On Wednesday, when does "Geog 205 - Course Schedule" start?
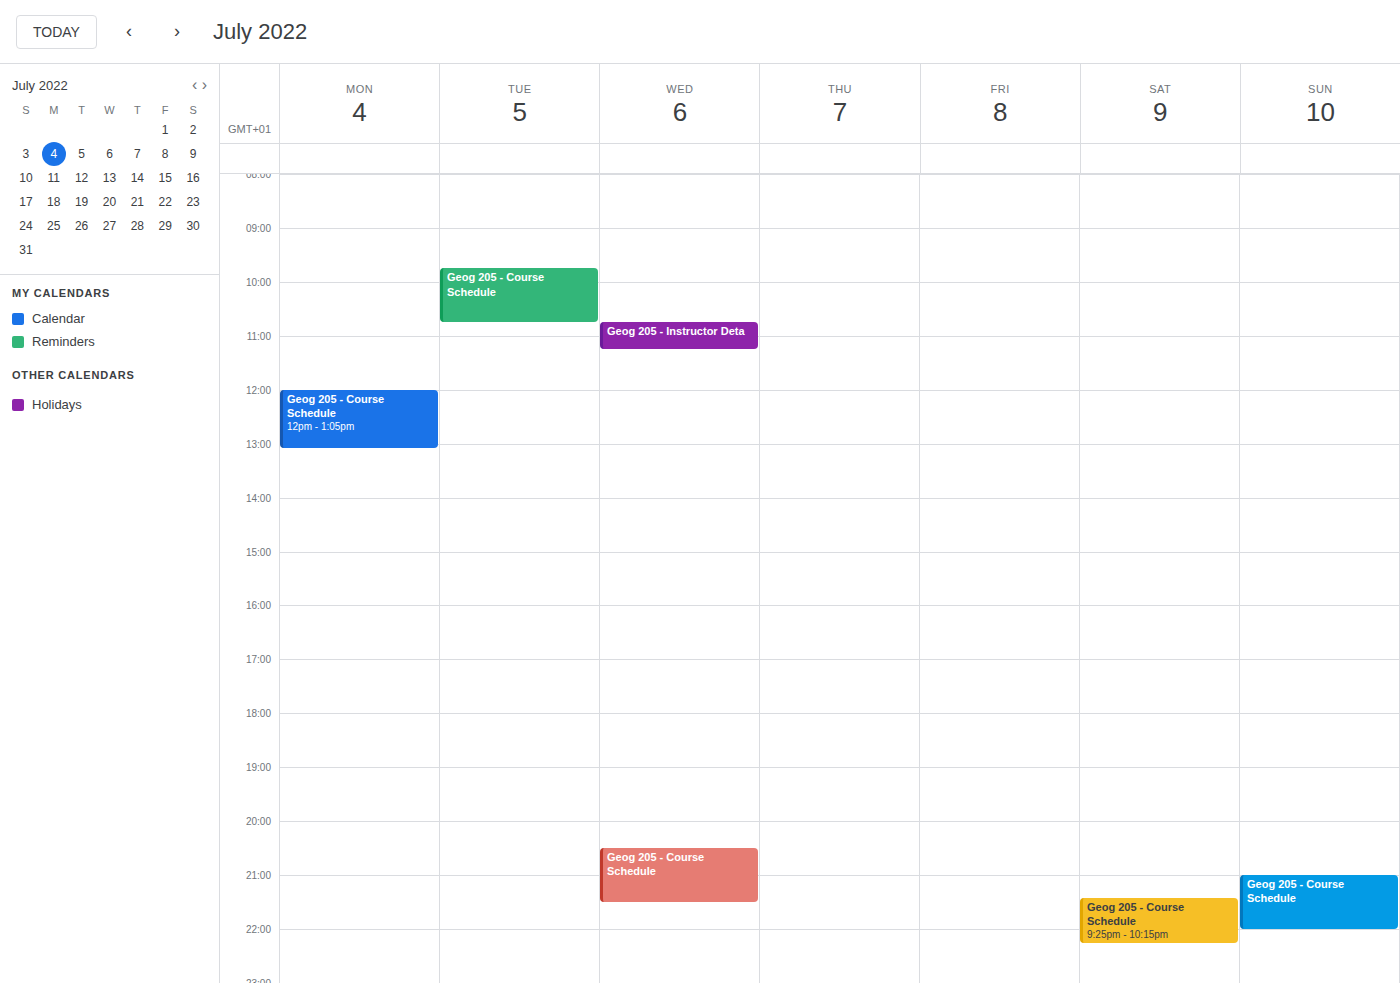
8:30 PM